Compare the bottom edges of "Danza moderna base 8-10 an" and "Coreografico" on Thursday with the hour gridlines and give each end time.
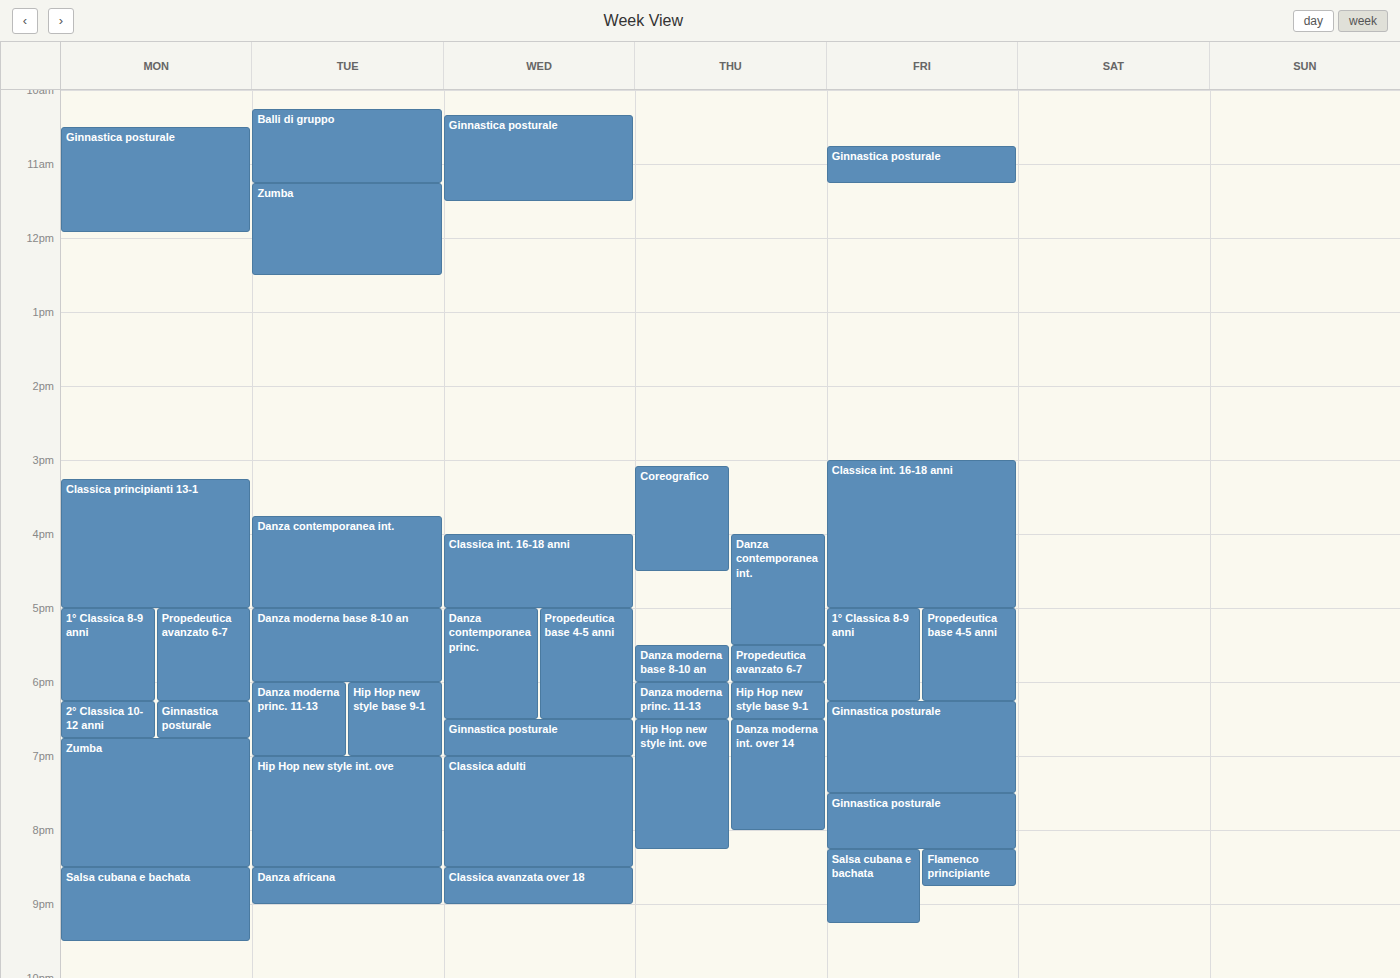
"Danza moderna base 8-10 an": 6:00 PM, exactly on the 6 PM line. "Coreografico": 4:30 PM, halfway between the 4 PM and 5 PM lines.